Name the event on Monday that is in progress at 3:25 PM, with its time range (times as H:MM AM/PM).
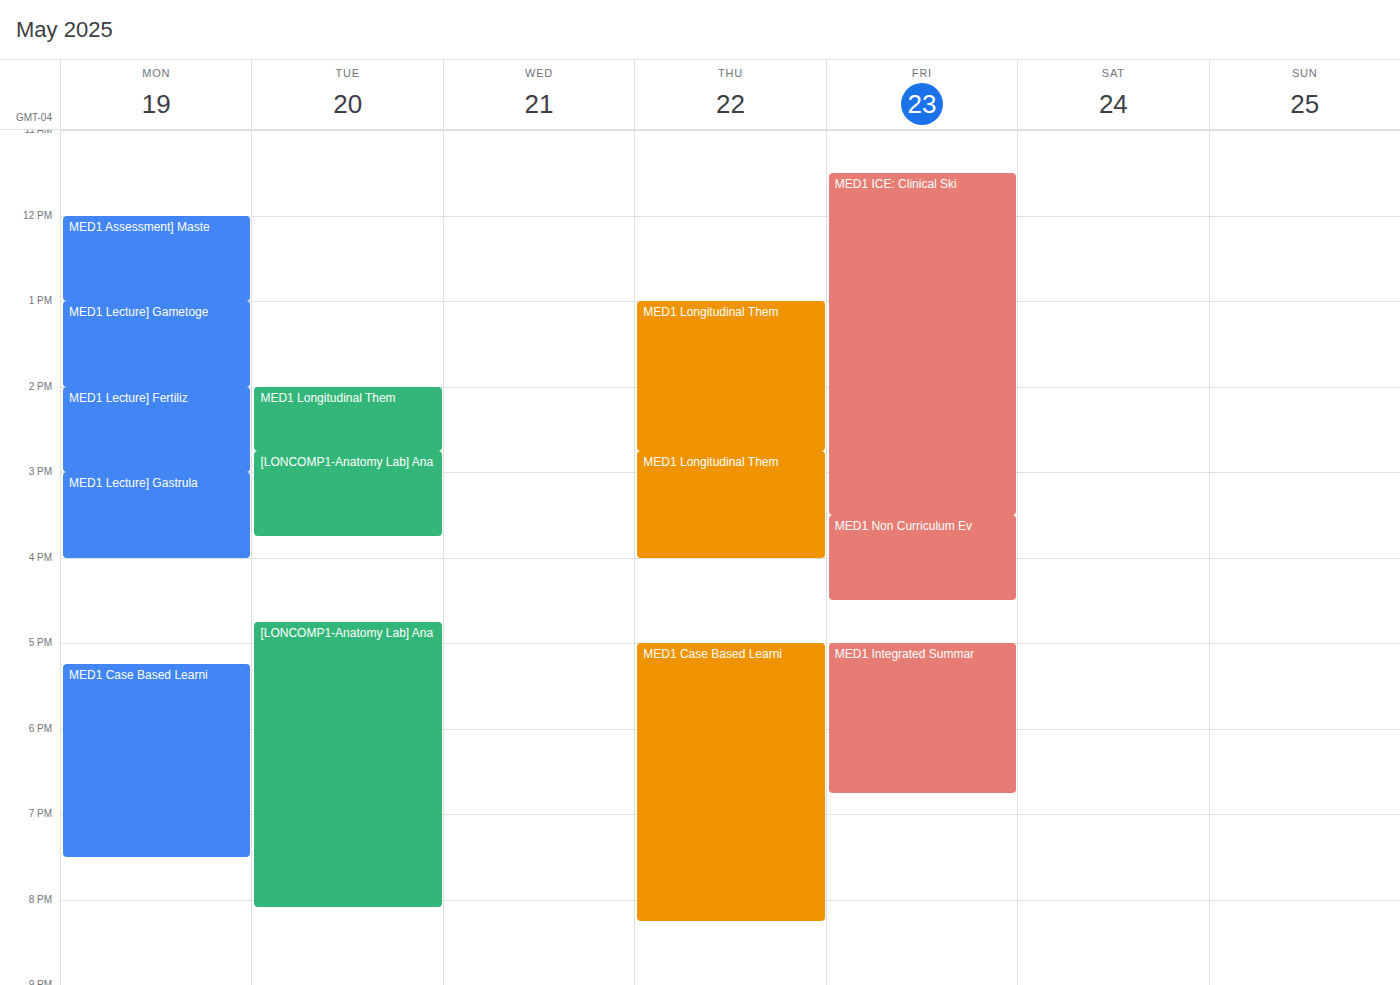
"MED1 Lecture] Gastrula", 3:00 PM to 4:00 PM